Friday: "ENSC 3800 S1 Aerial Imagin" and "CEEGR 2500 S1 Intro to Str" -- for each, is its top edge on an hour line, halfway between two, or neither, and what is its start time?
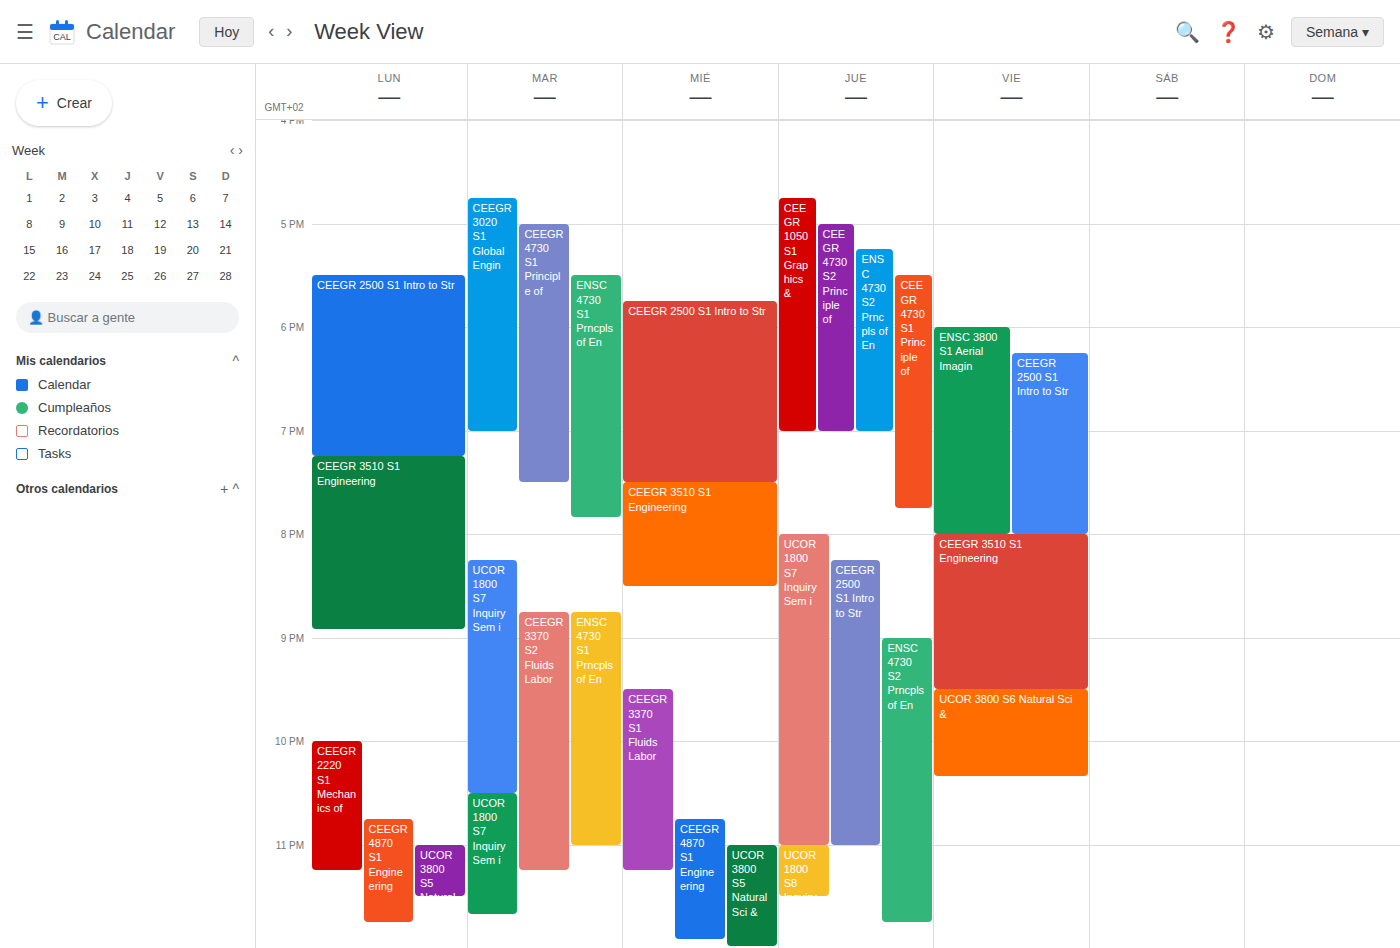
"ENSC 3800 S1 Aerial Imagin": 6:00 PM, exactly on the 6 PM line. "CEEGR 2500 S1 Intro to Str": 6:15 PM, neither: a quarter of the way from the 6 PM line to the 7 PM line.